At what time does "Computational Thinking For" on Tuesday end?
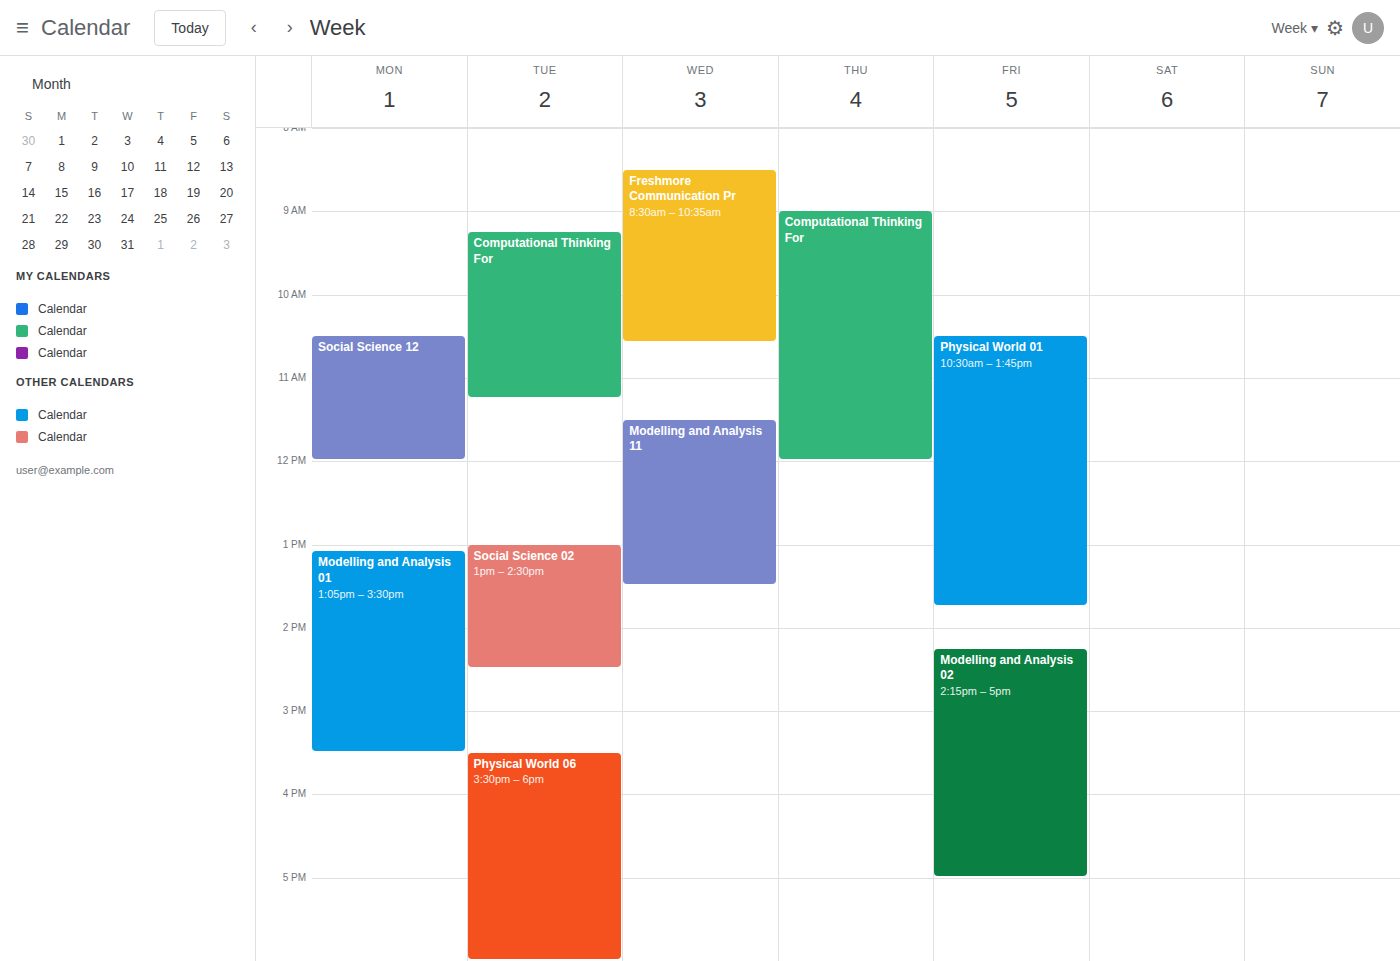
11:15 AM